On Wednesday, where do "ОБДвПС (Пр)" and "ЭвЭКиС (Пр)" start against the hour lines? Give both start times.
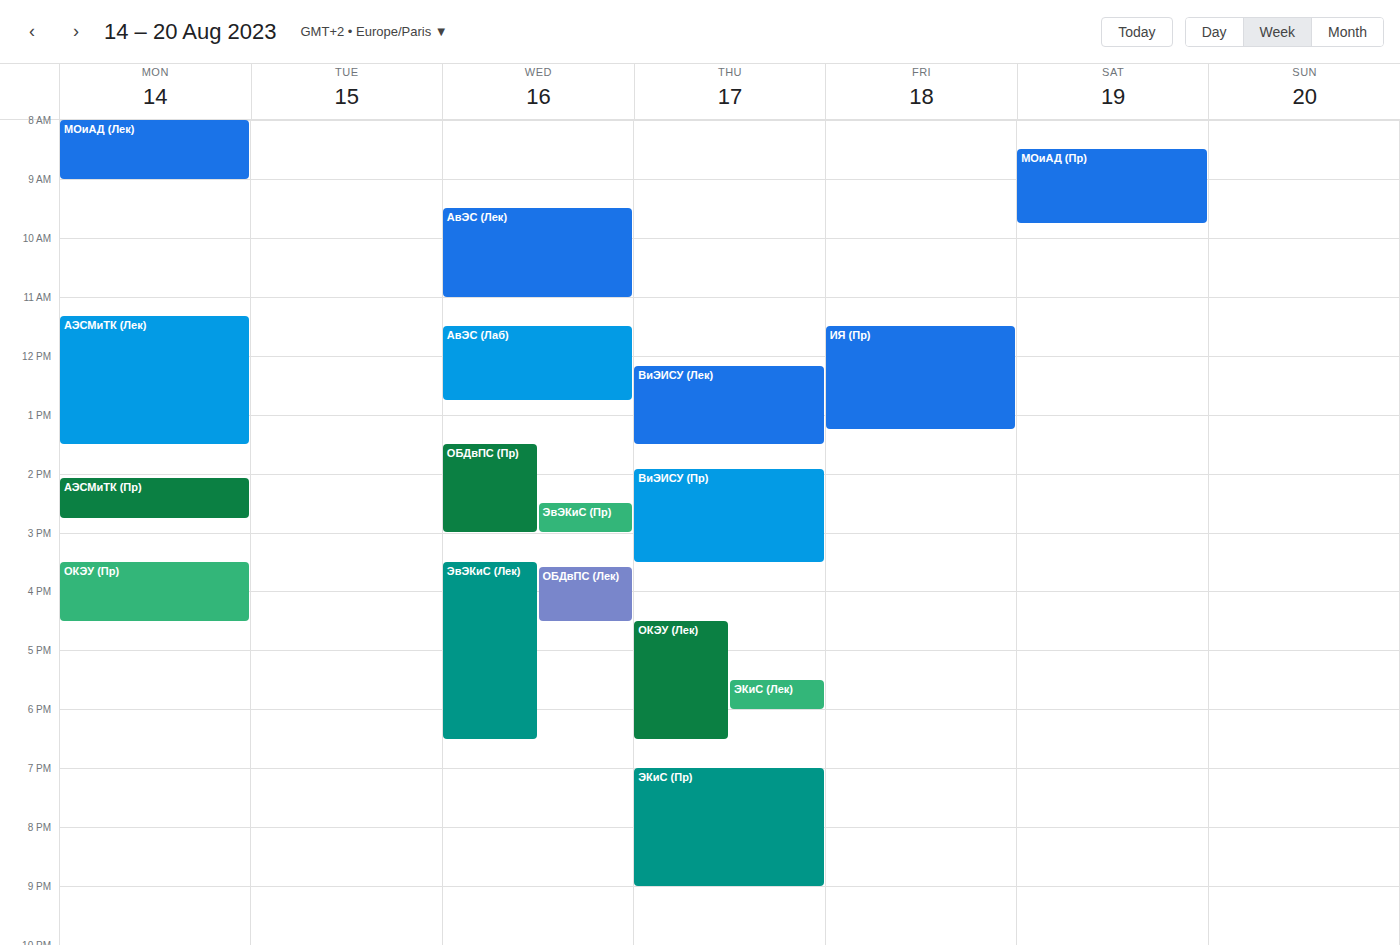
"ОБДвПС (Пр)": 1:30 PM, halfway between the 1 PM and 2 PM lines. "ЭвЭКиС (Пр)": 2:30 PM, halfway between the 2 PM and 3 PM lines.